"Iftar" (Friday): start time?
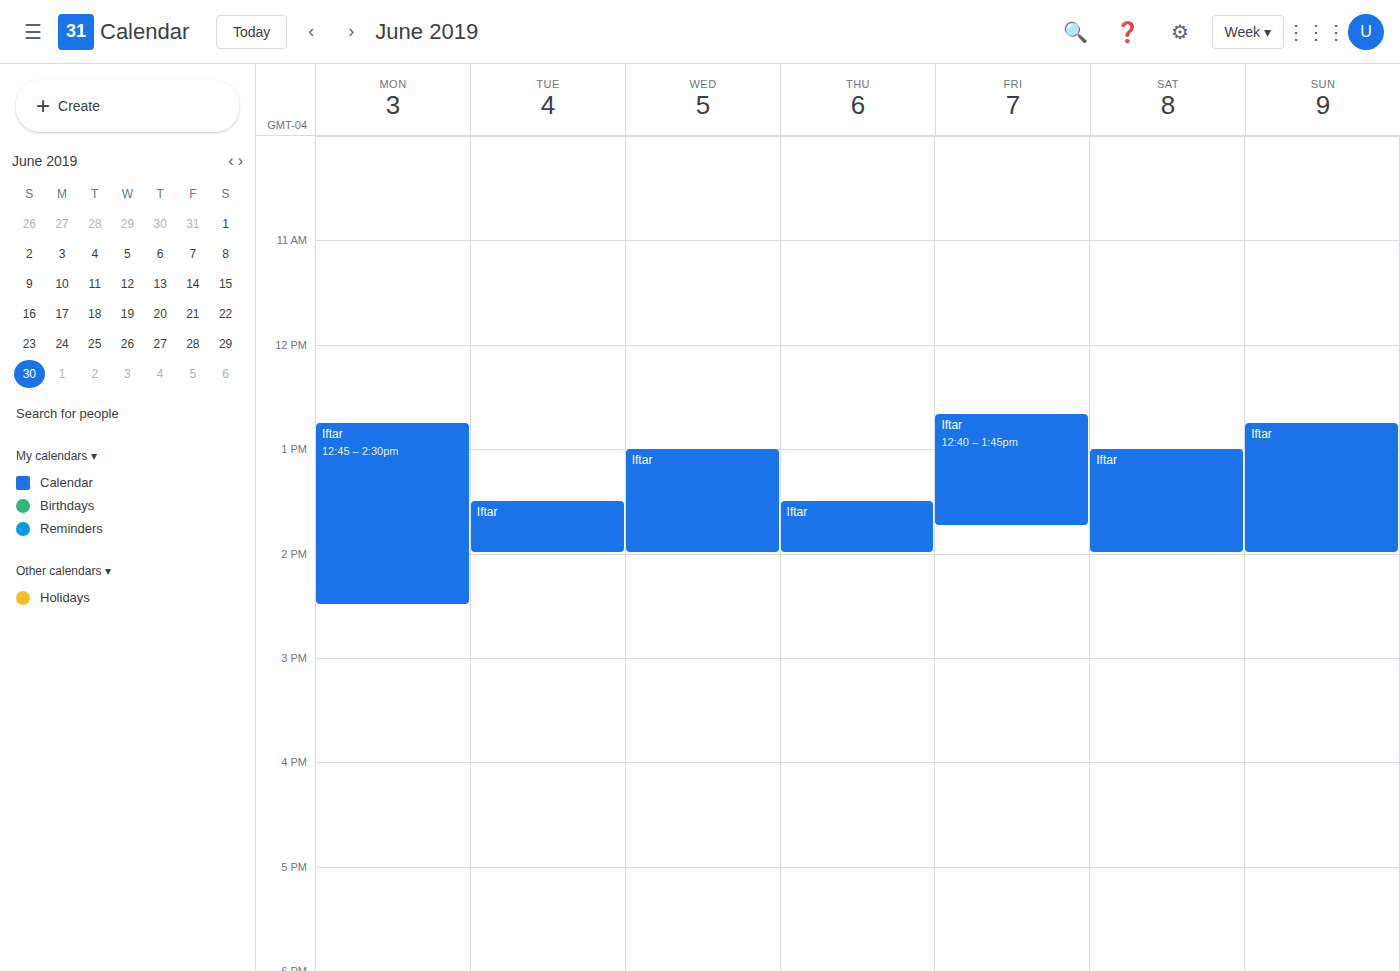
12:40 PM